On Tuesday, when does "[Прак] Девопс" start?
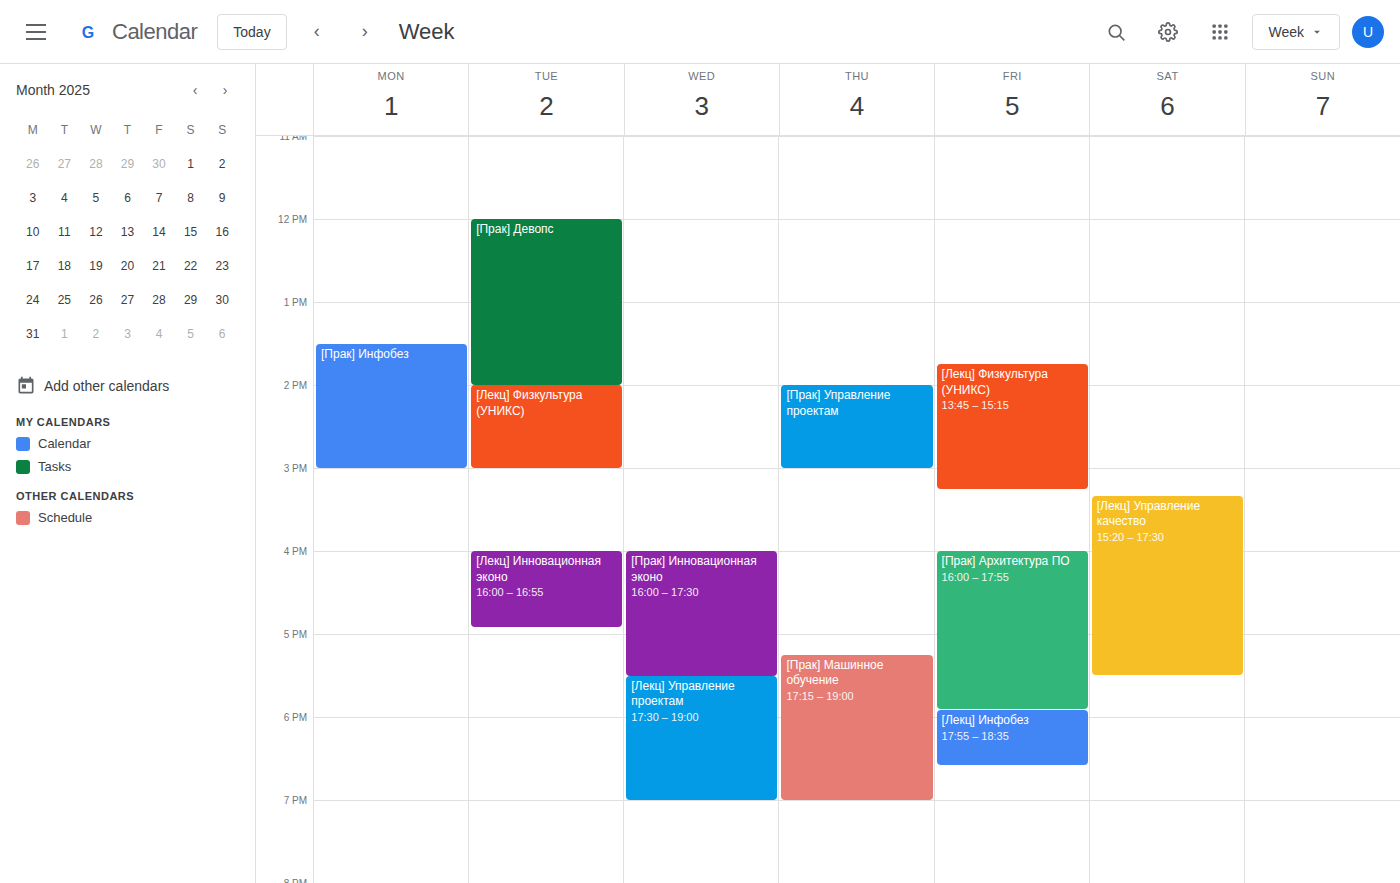
12:00